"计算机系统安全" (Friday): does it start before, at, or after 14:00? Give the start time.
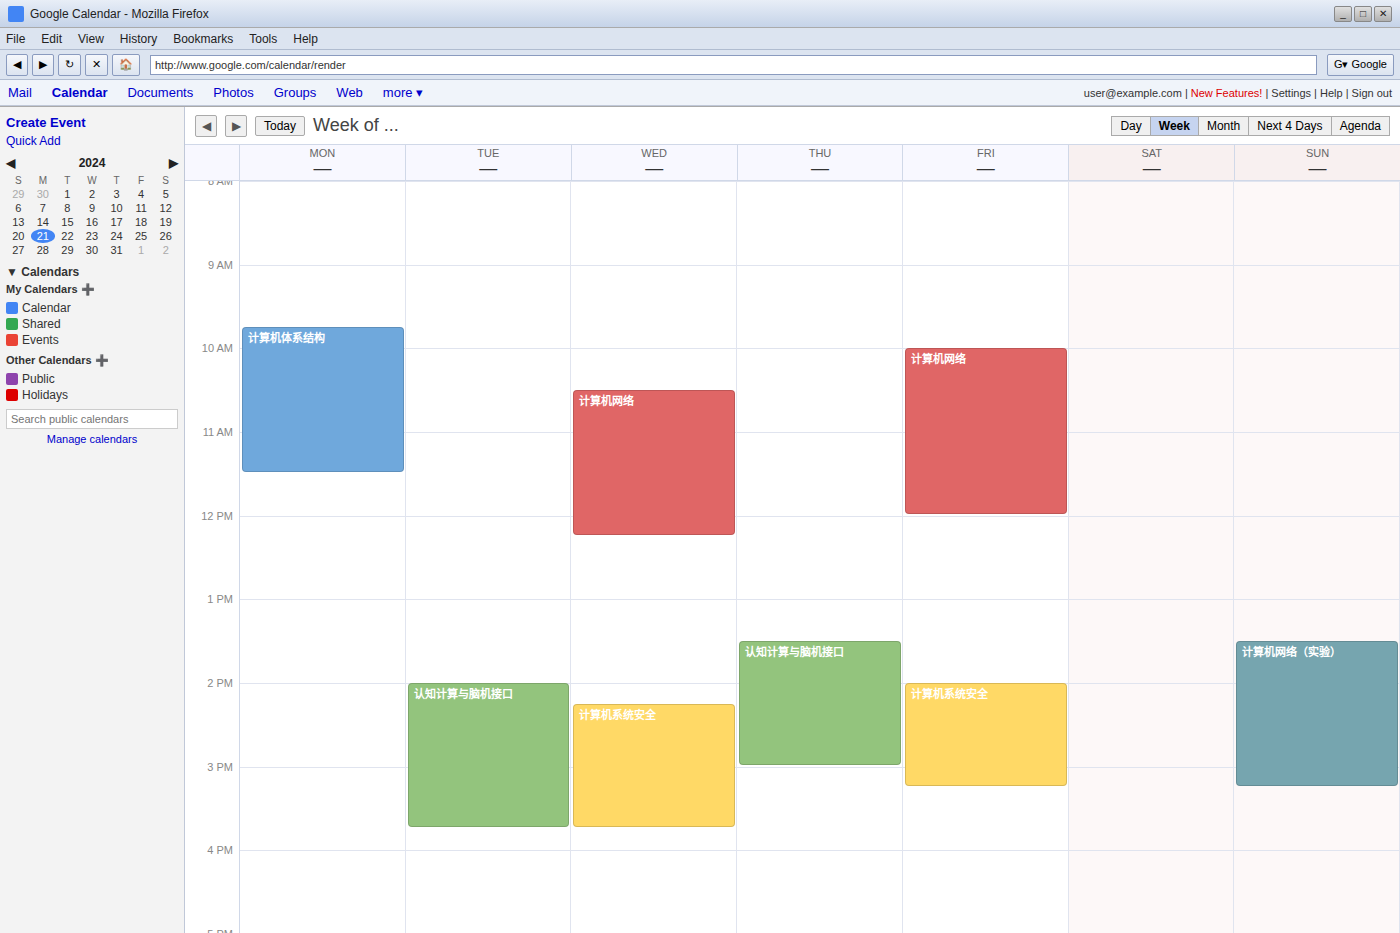
14:00 -- exactly at 14:00, on the 14:00 line.